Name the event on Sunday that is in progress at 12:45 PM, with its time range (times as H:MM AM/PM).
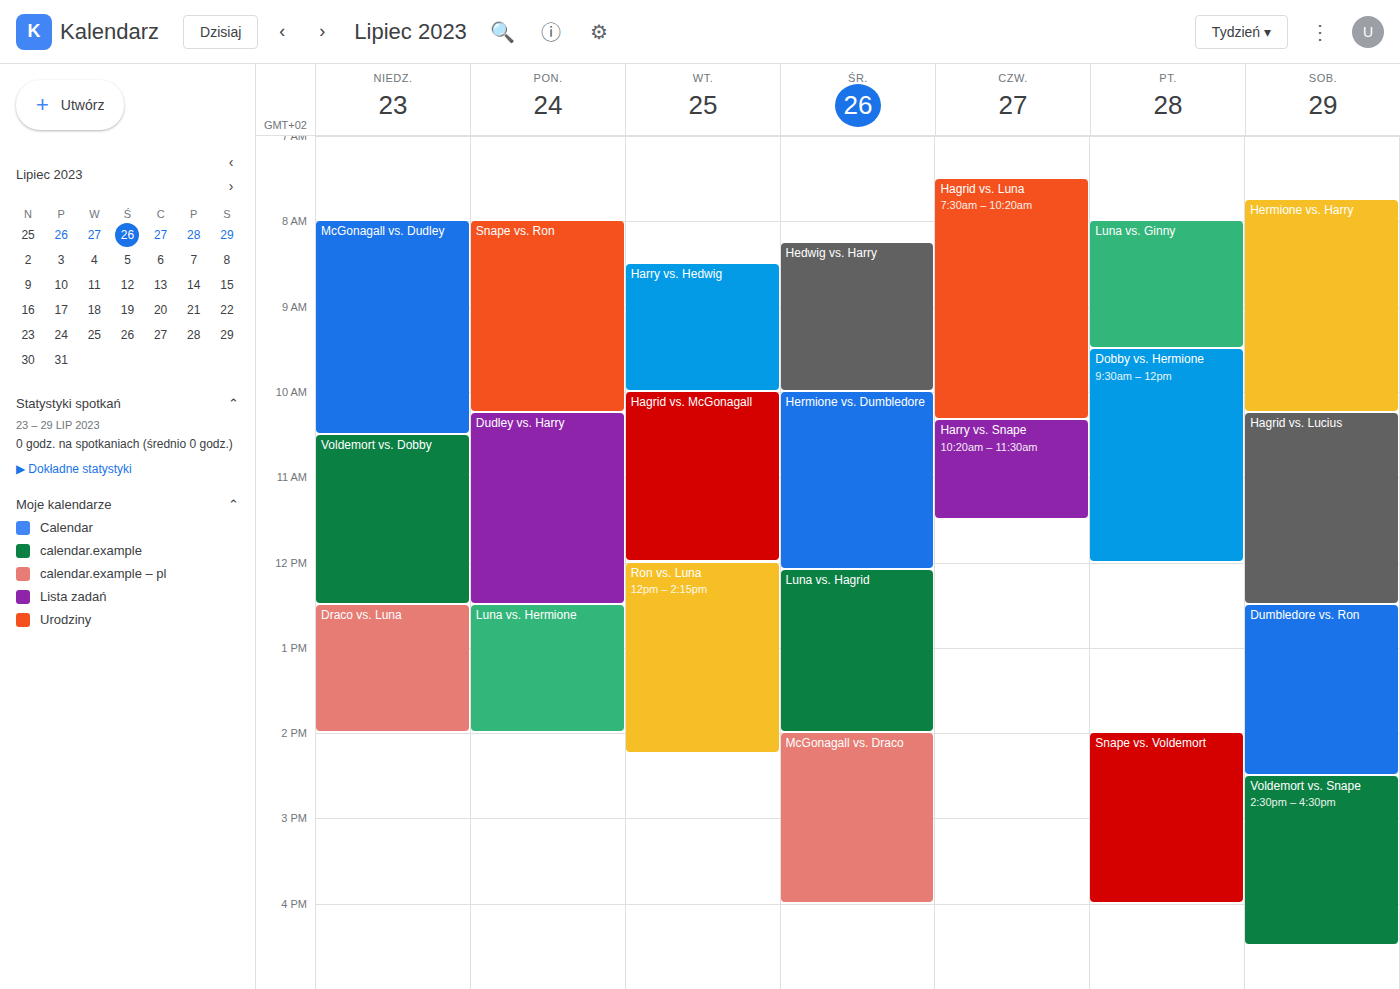
"Draco vs. Luna", 12:30 PM to 2:00 PM